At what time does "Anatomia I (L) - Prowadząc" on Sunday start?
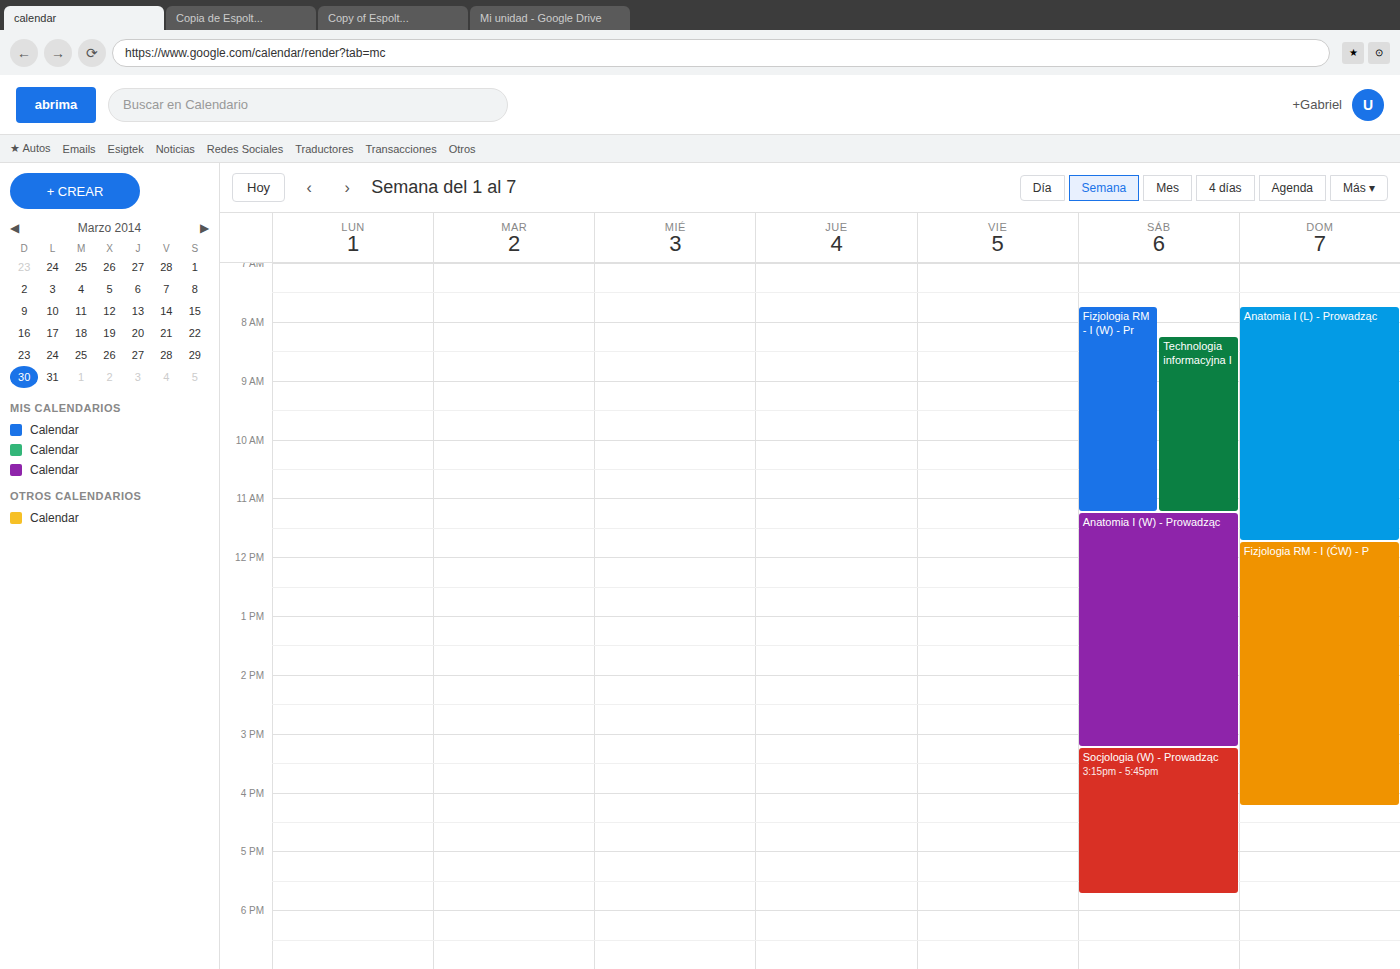
7:45 AM